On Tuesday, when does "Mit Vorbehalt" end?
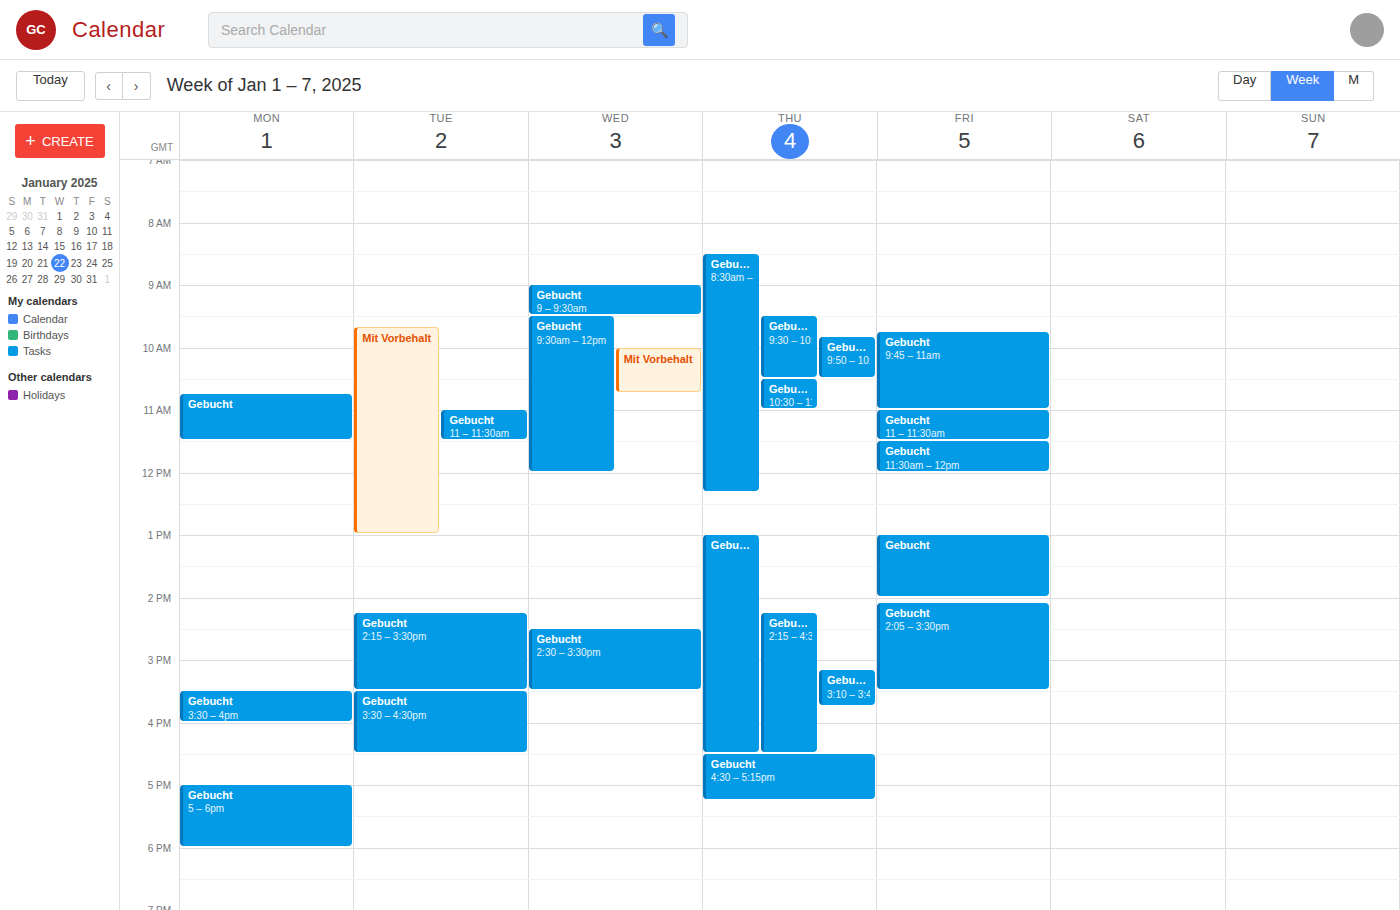
1:00 PM